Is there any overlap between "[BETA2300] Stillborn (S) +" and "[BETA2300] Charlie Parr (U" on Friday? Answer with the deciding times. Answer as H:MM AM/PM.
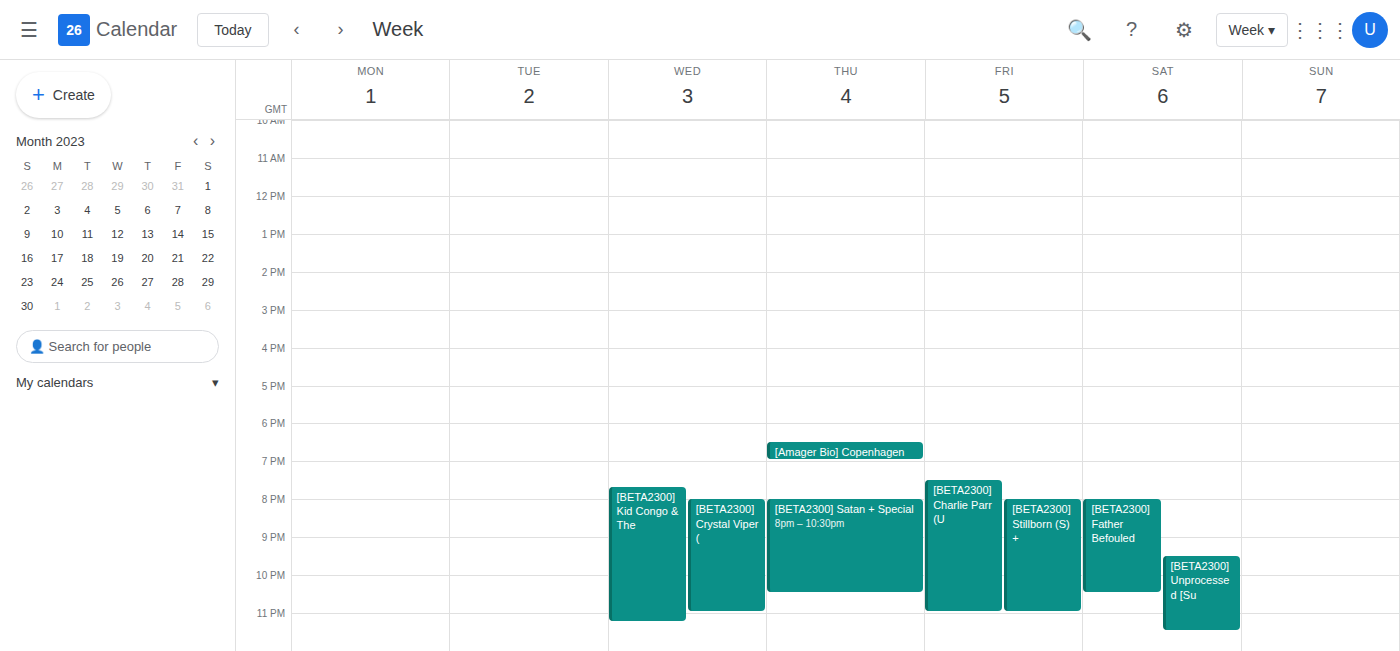
"[BETA2300] Stillborn (S) +" starts at 8:00 PM, before "[BETA2300] Charlie Parr (U" ends at 11:00 PM -- they overlap.